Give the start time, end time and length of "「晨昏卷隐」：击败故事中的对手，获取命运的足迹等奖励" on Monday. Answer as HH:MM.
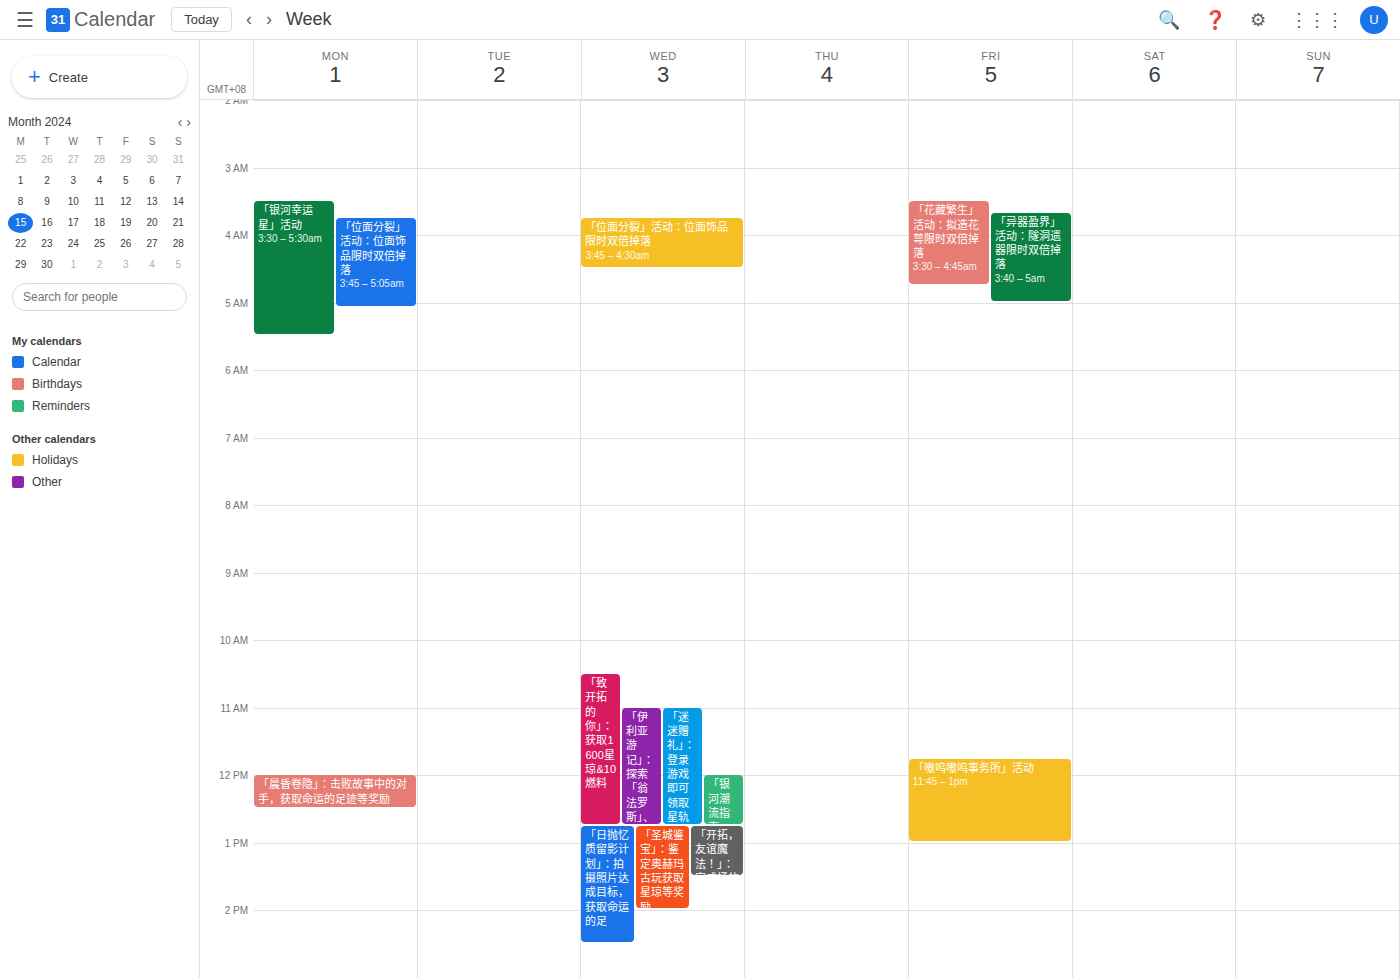
12:00 to 12:30, 30 minutes